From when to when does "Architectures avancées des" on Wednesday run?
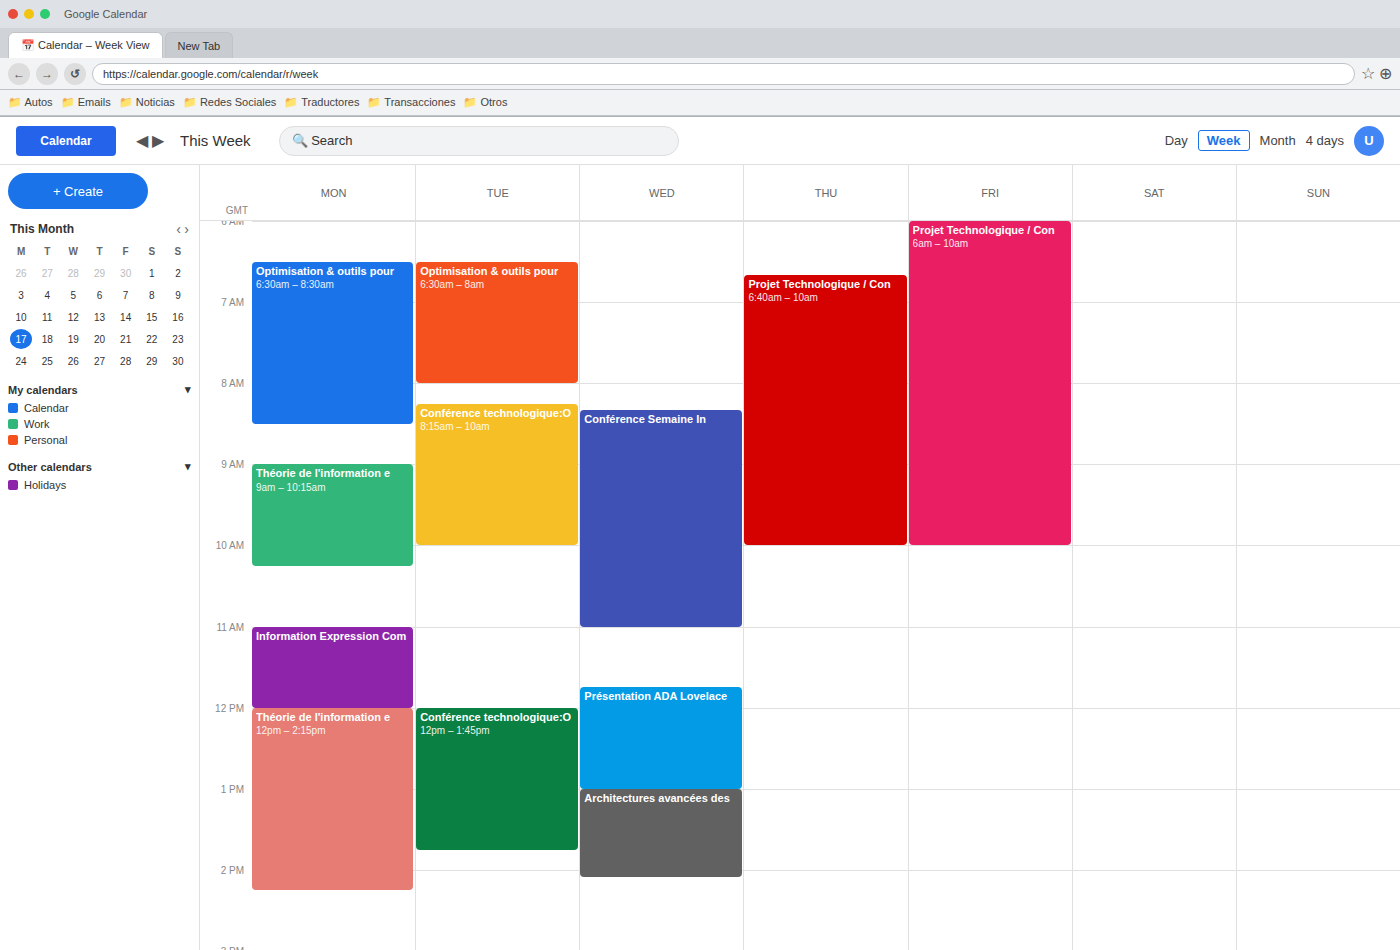
1:00 PM to 2:05 PM